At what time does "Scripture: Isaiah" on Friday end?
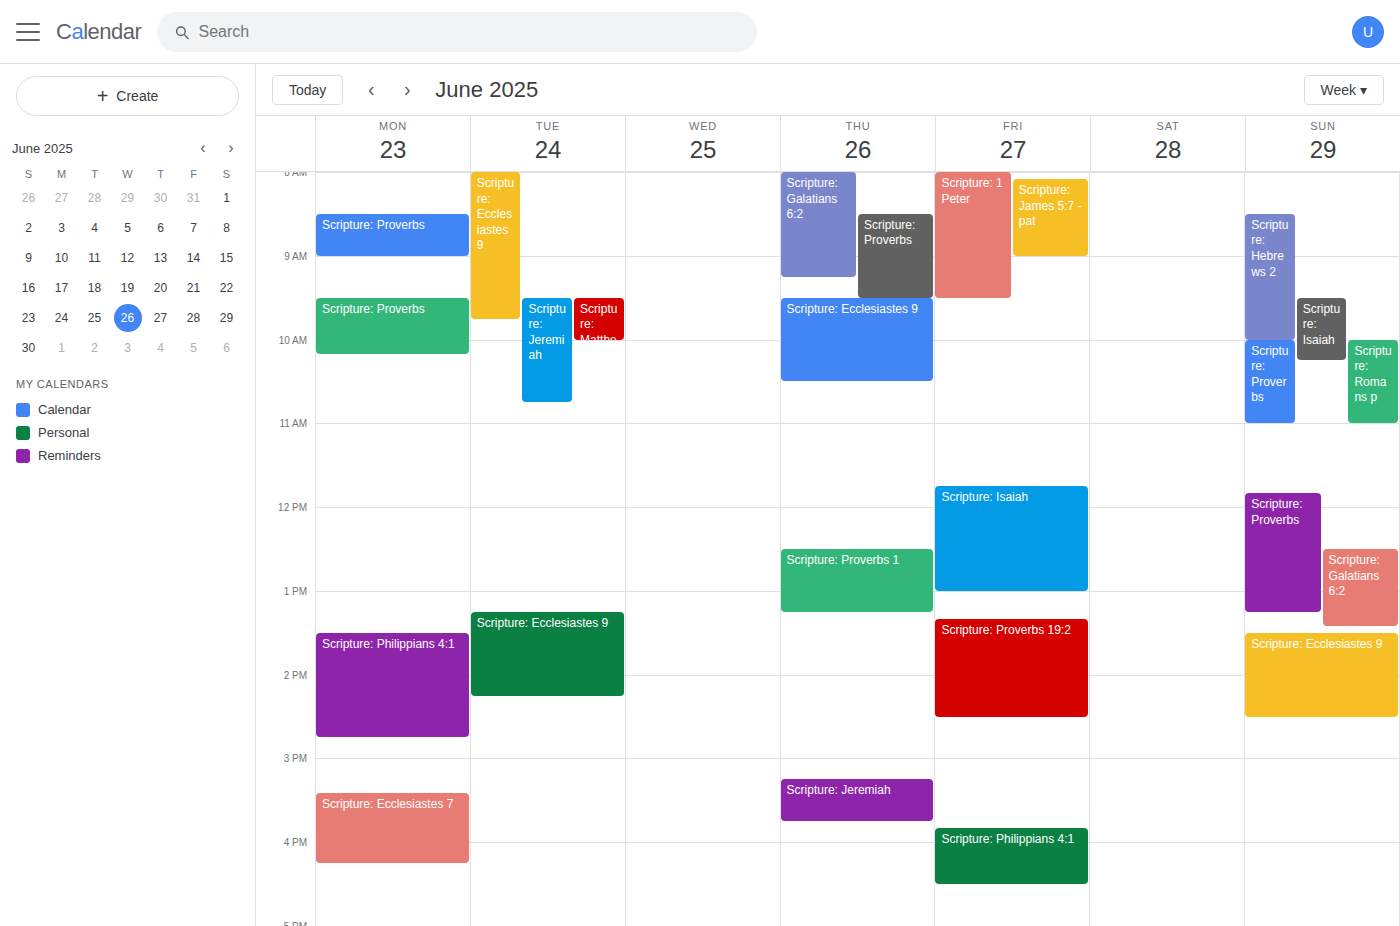
1:00 PM